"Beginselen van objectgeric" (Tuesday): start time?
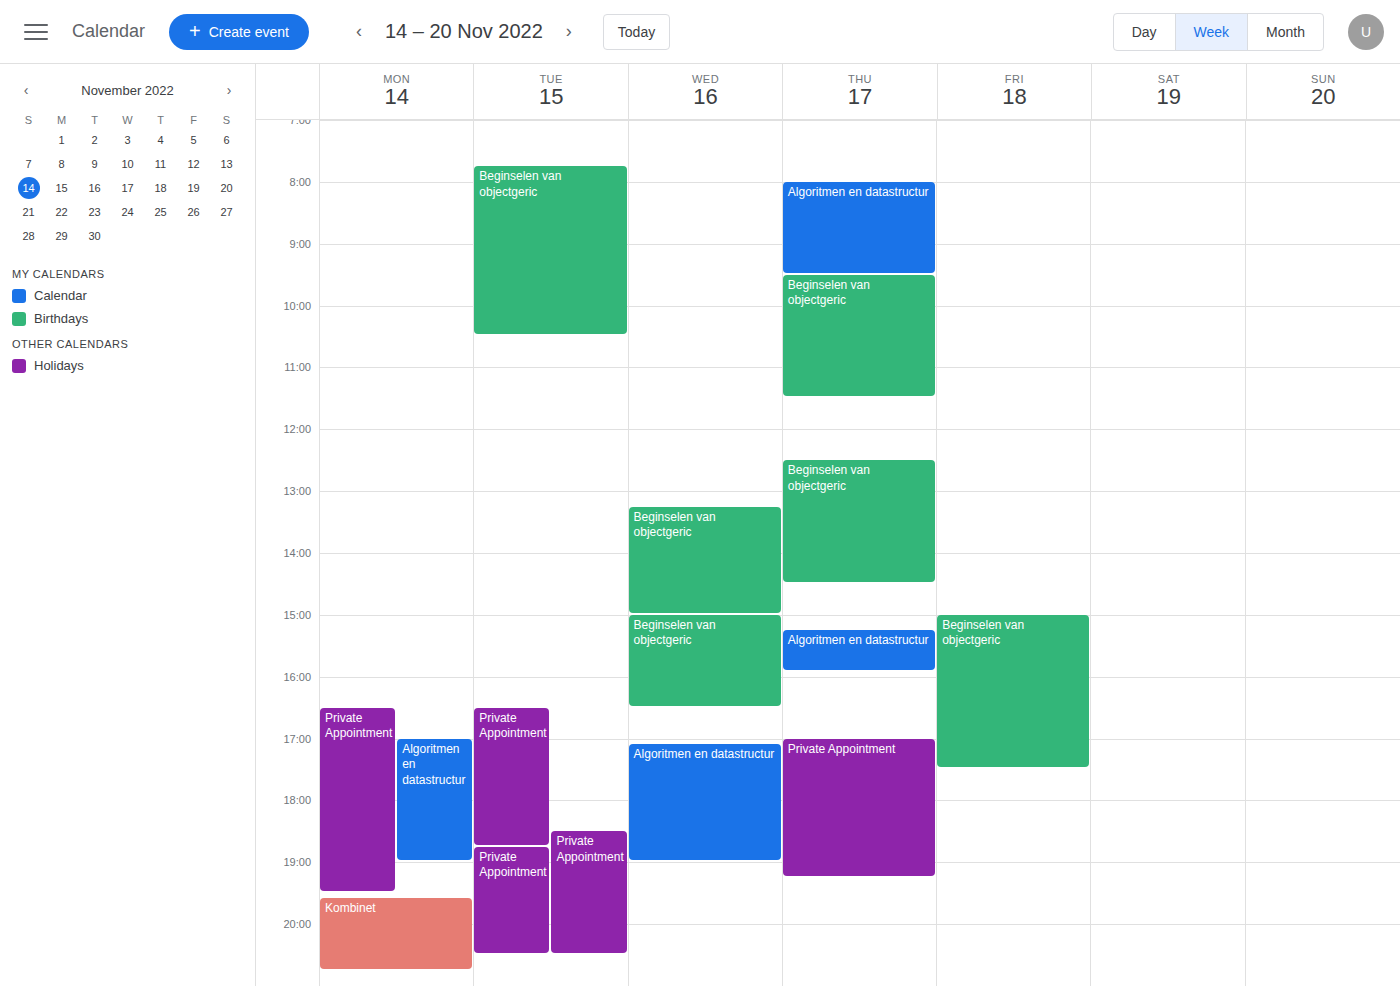
7:45 AM